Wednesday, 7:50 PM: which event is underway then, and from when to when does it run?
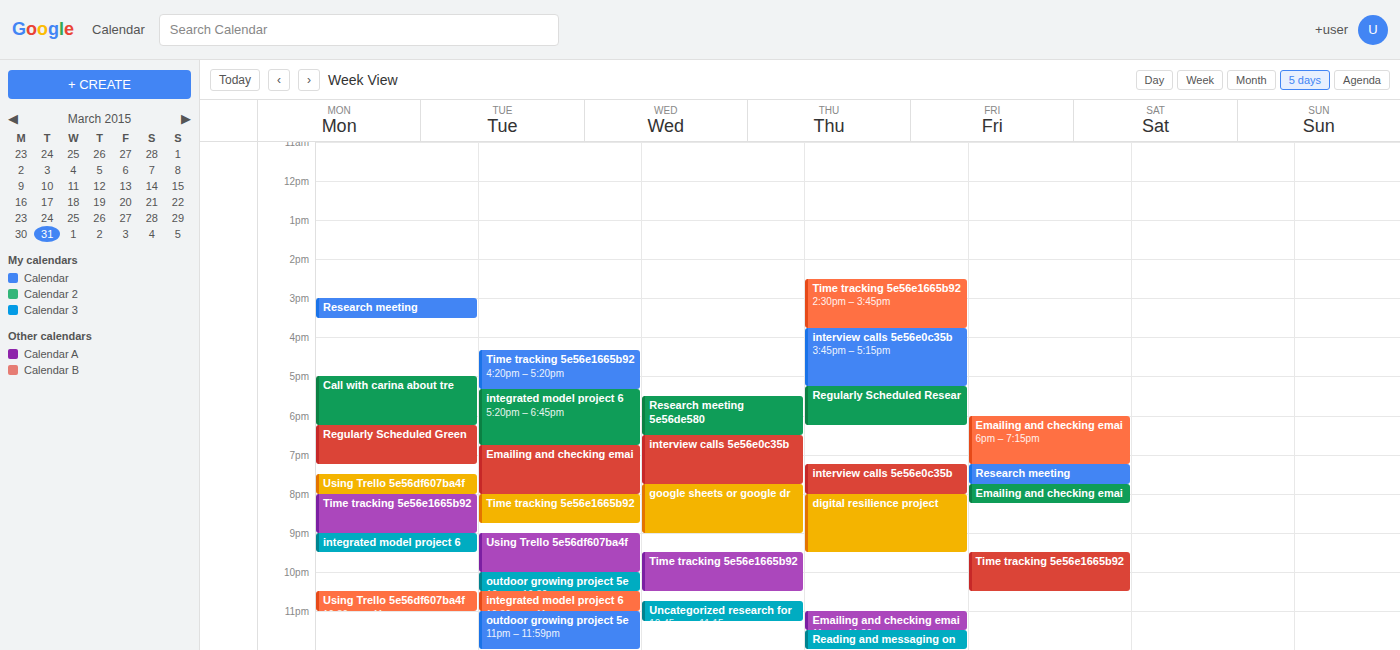
"google sheets or google dr", 7:45 PM to 9:00 PM